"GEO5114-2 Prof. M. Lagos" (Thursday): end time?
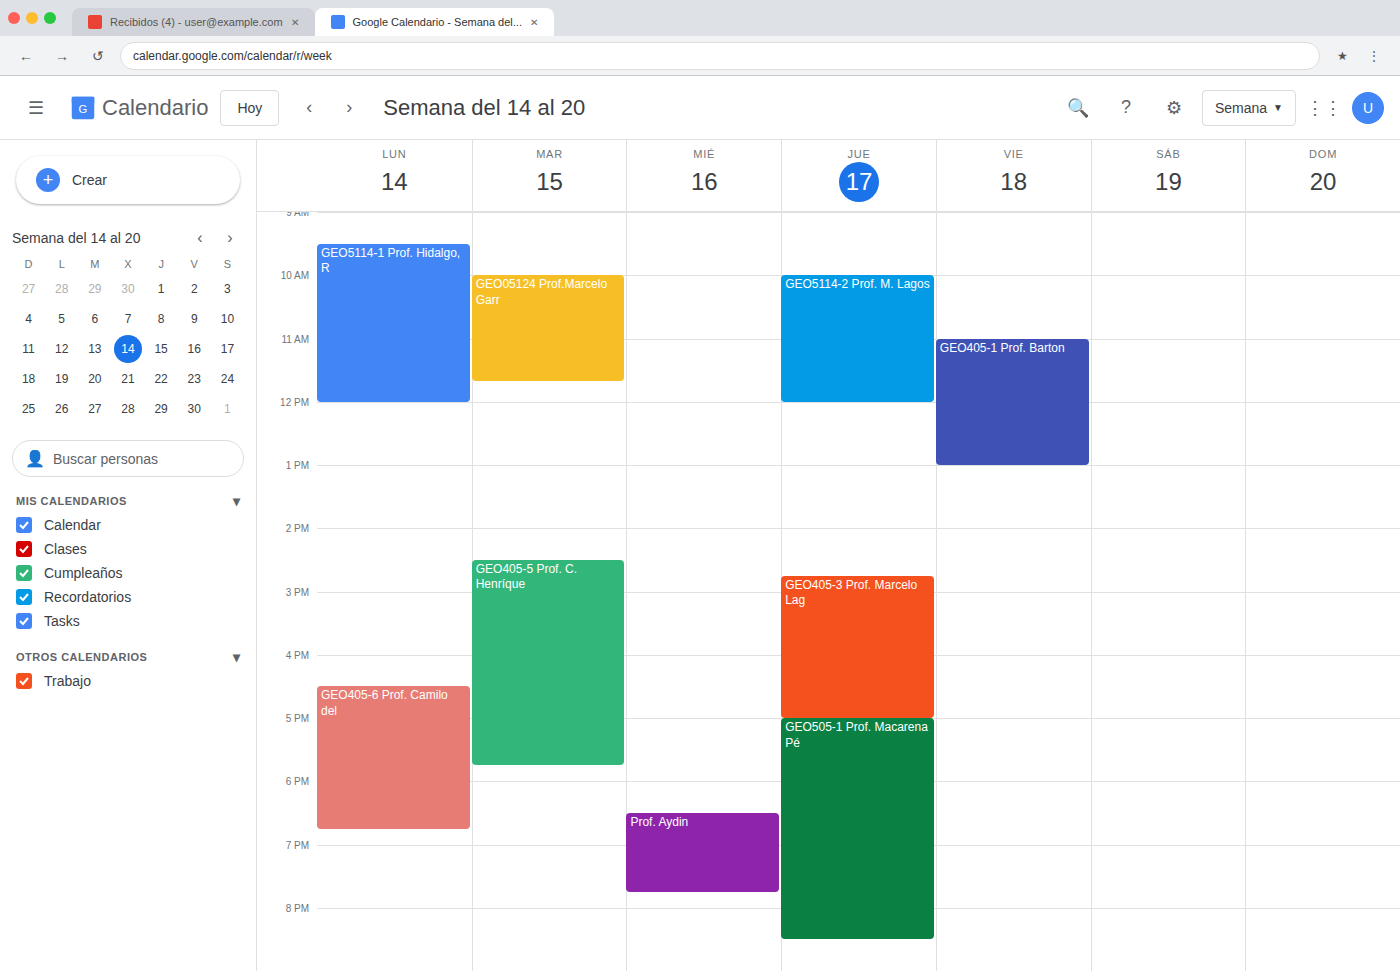
12:00 PM